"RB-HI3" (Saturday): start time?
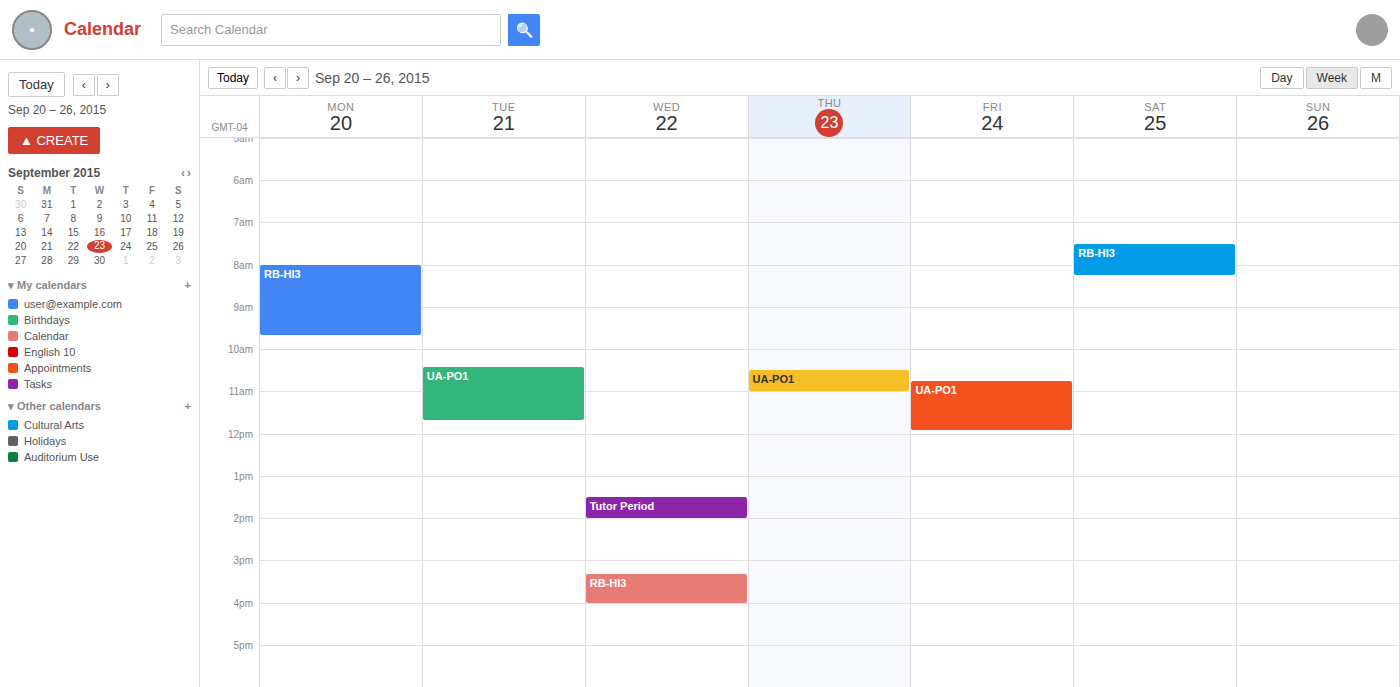
7:30 AM